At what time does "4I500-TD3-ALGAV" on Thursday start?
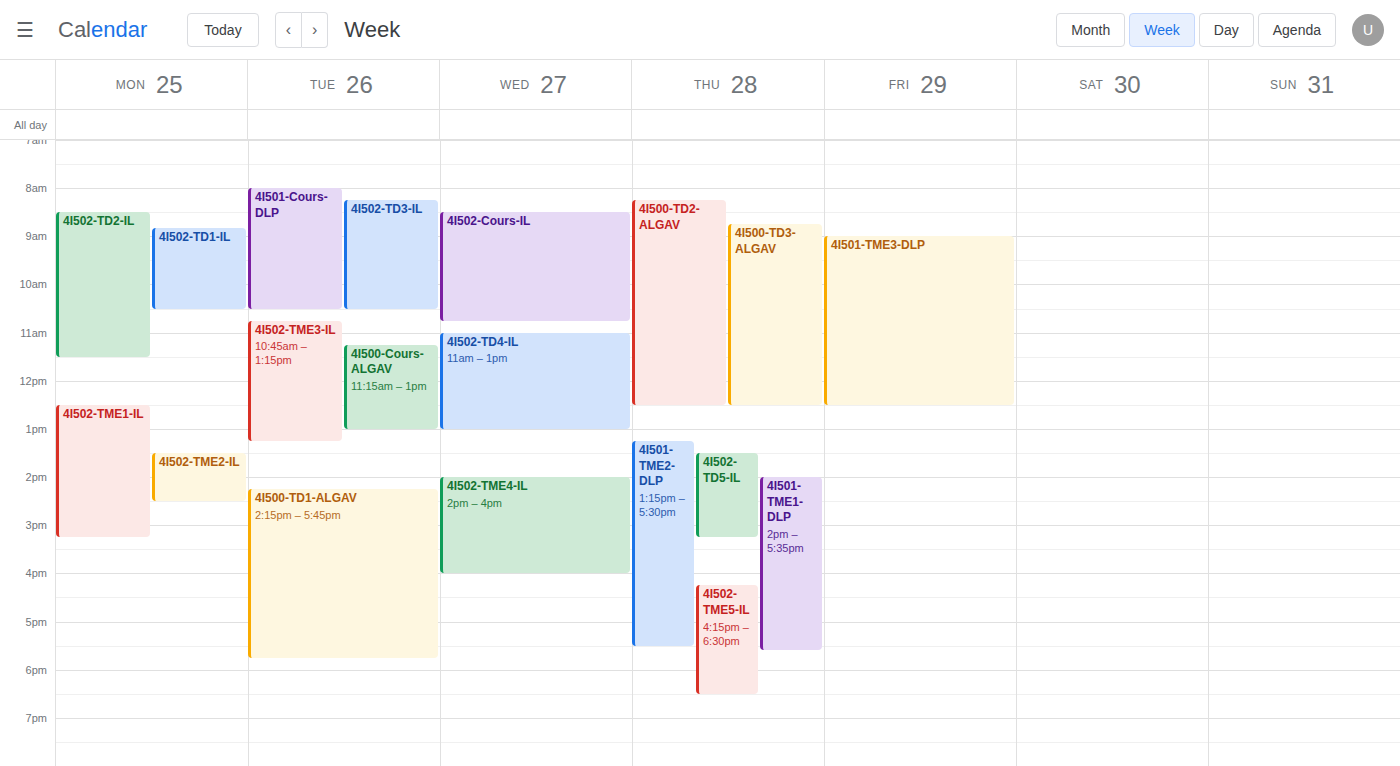
8:45 AM